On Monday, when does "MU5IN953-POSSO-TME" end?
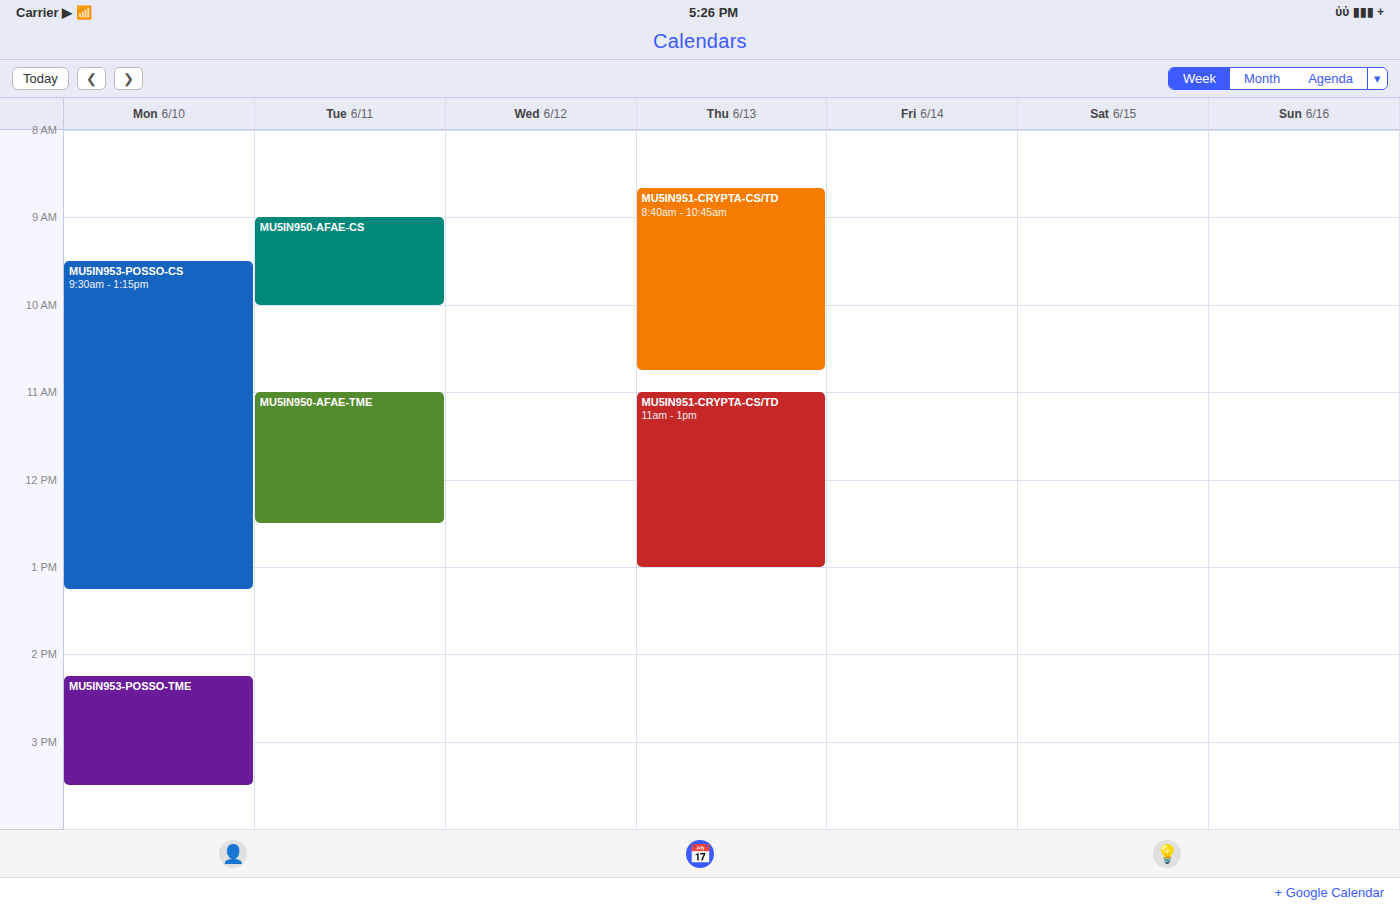
3:30 PM